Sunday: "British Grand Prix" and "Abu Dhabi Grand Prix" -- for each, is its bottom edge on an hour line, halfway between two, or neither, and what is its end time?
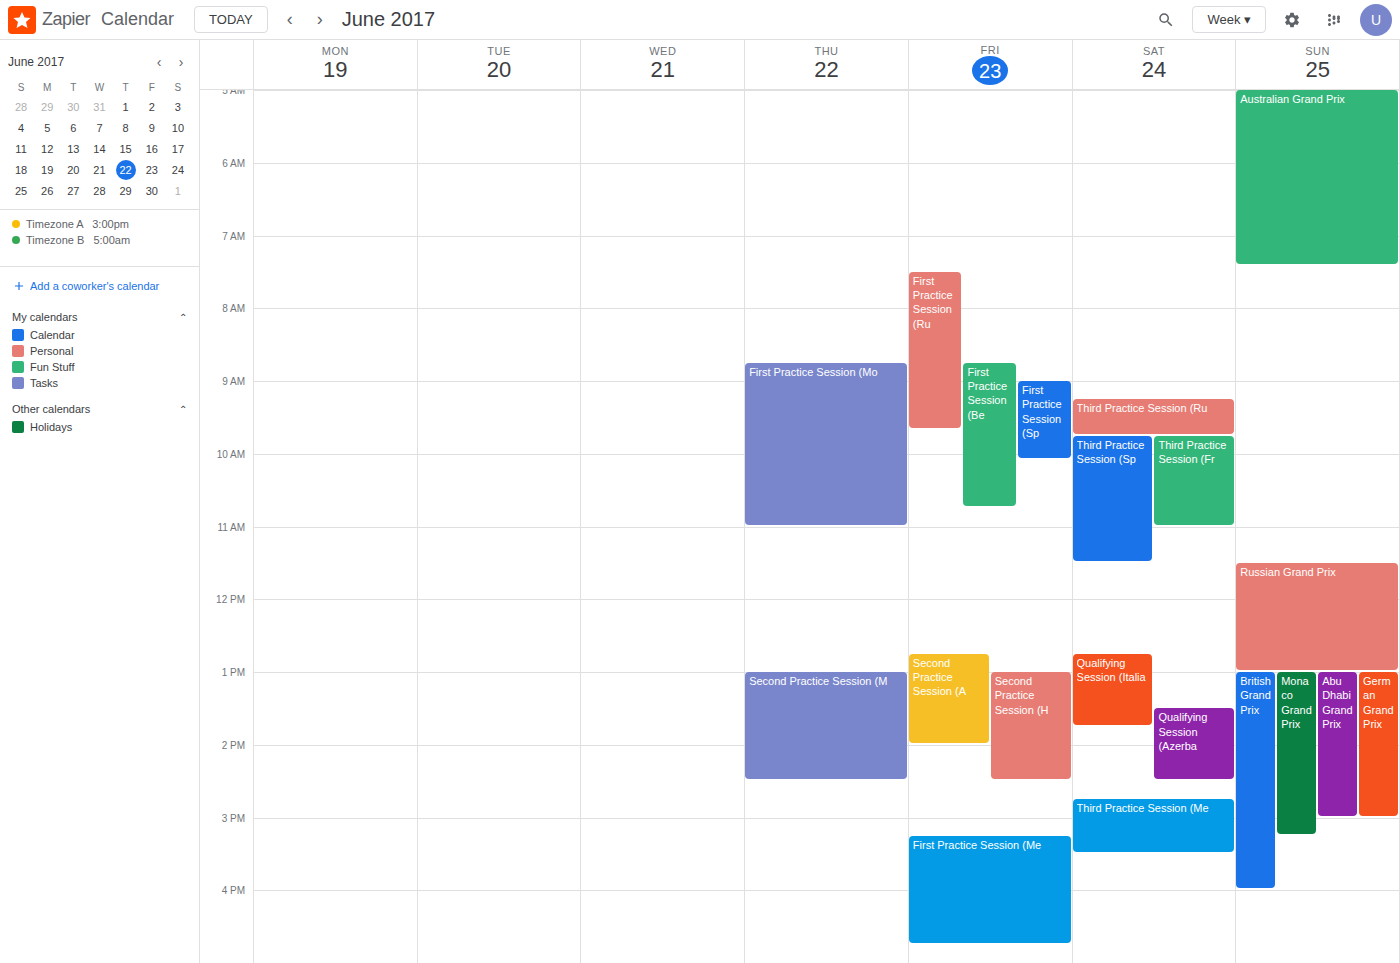
"British Grand Prix": 4:00 PM, exactly on the 4 PM line. "Abu Dhabi Grand Prix": 3:00 PM, exactly on the 3 PM line.